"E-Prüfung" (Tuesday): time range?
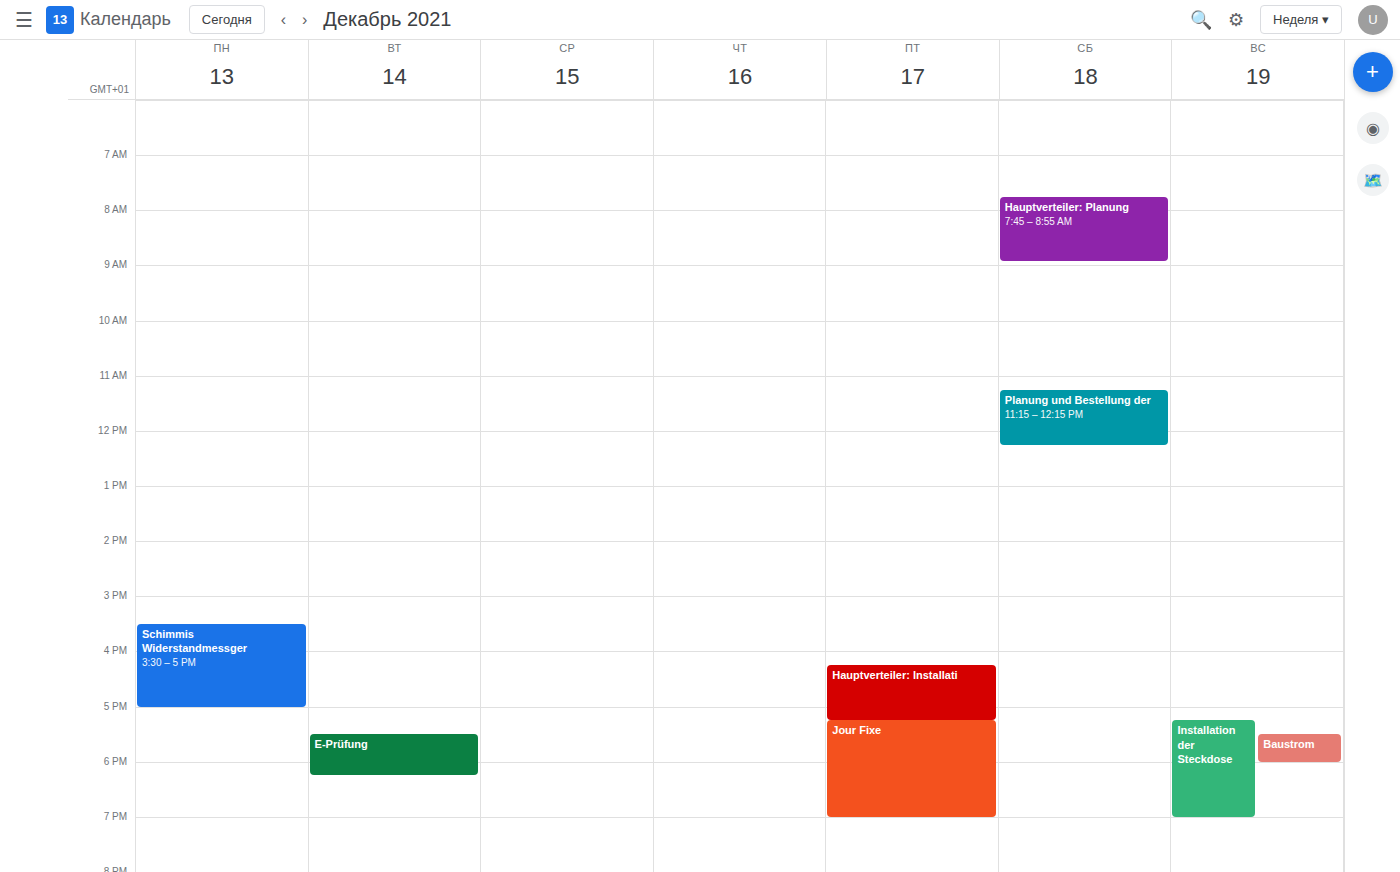
5:30 PM to 6:15 PM